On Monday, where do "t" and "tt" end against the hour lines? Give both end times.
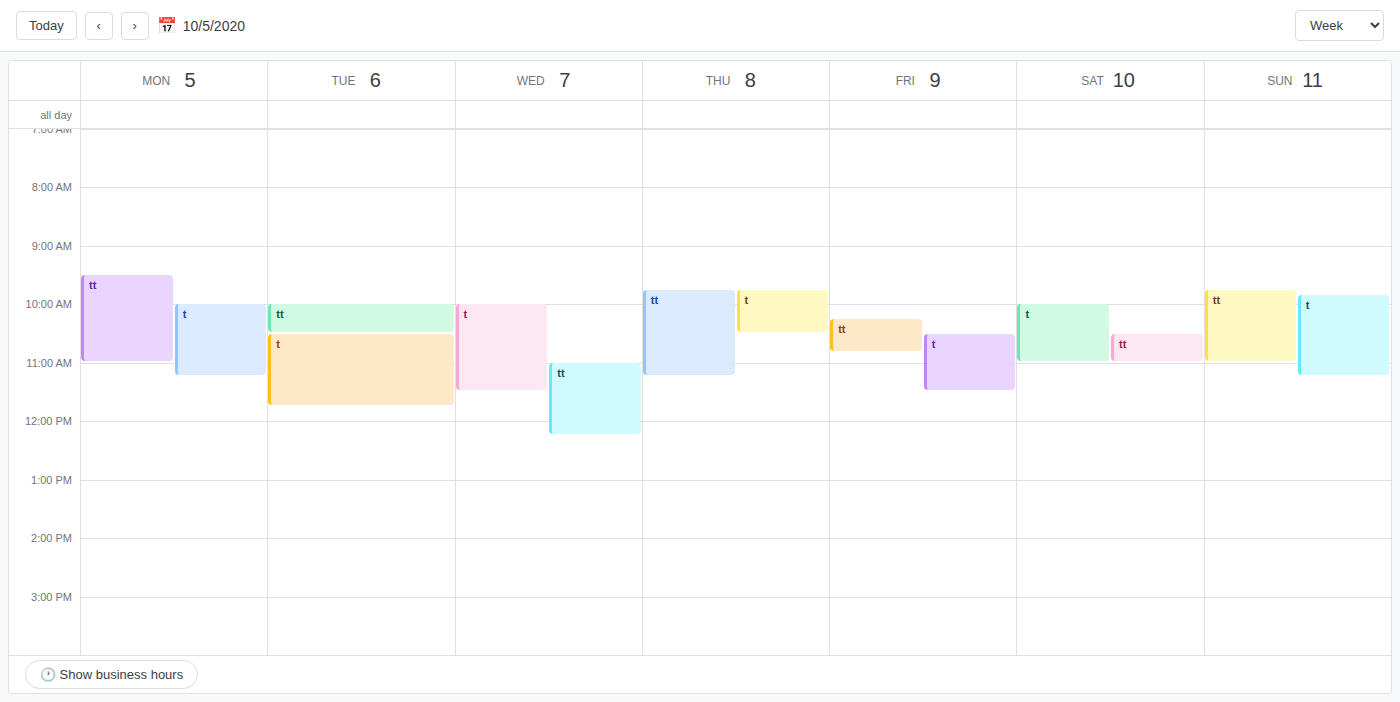
"t": 11:15 AM, neither: a quarter of the way from the 11 AM line to the 12 PM line. "tt": 11:00 AM, exactly on the 11 AM line.